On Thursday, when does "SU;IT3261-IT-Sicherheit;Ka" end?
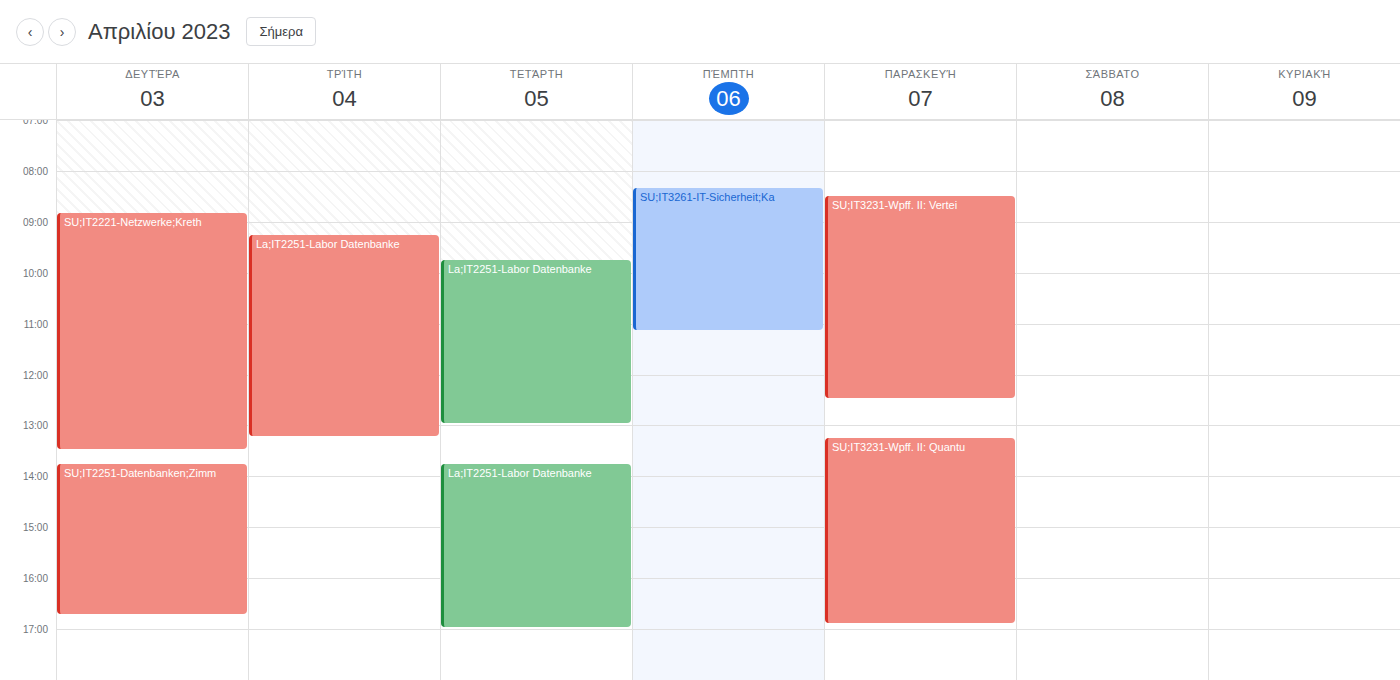
11:10 AM